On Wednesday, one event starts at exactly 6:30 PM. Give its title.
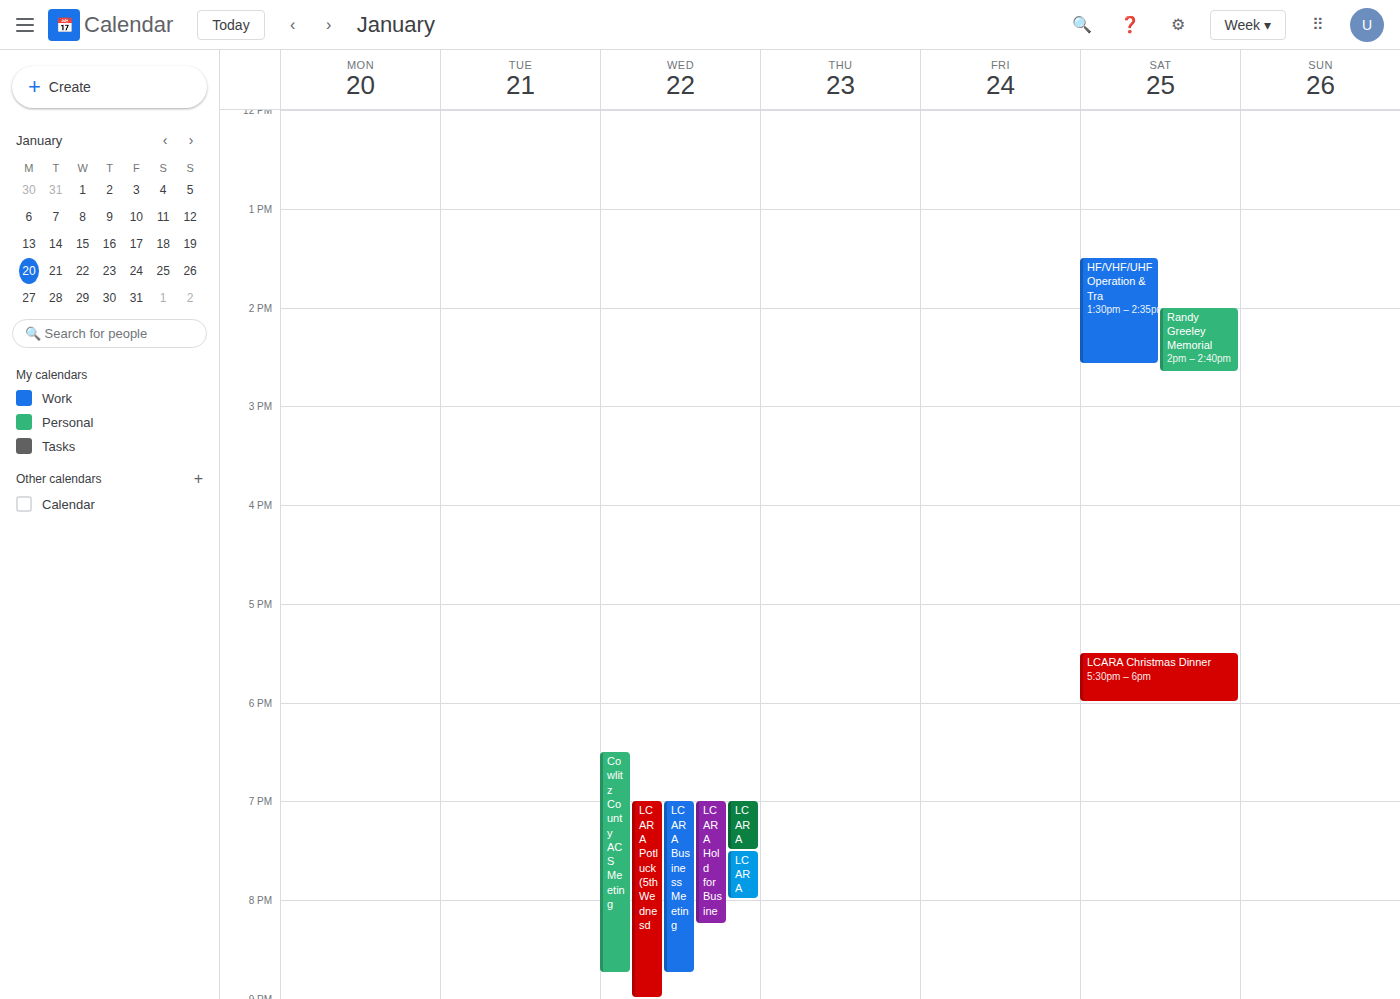
"Cowlitz County ACS Meeting"